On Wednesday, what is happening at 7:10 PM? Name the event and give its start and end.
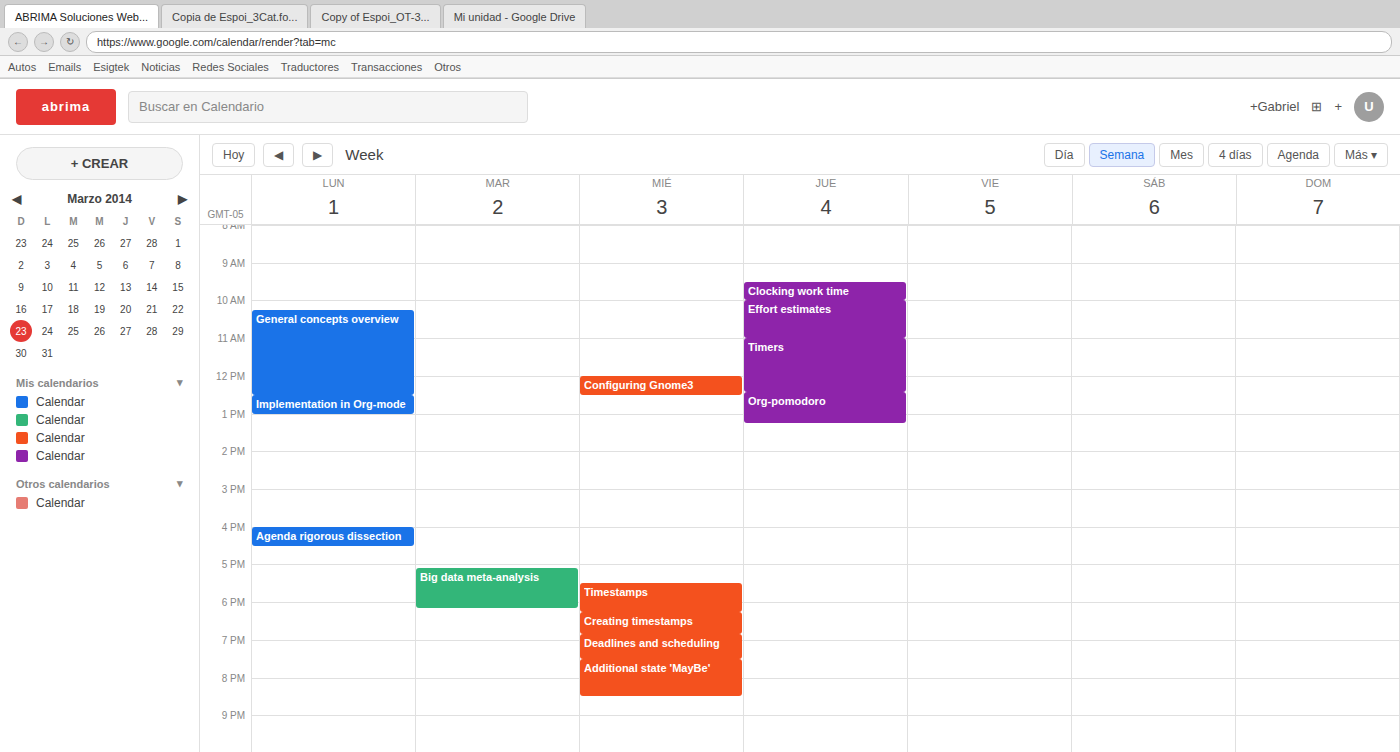
"Deadlines and scheduling", 6:50 PM to 7:30 PM